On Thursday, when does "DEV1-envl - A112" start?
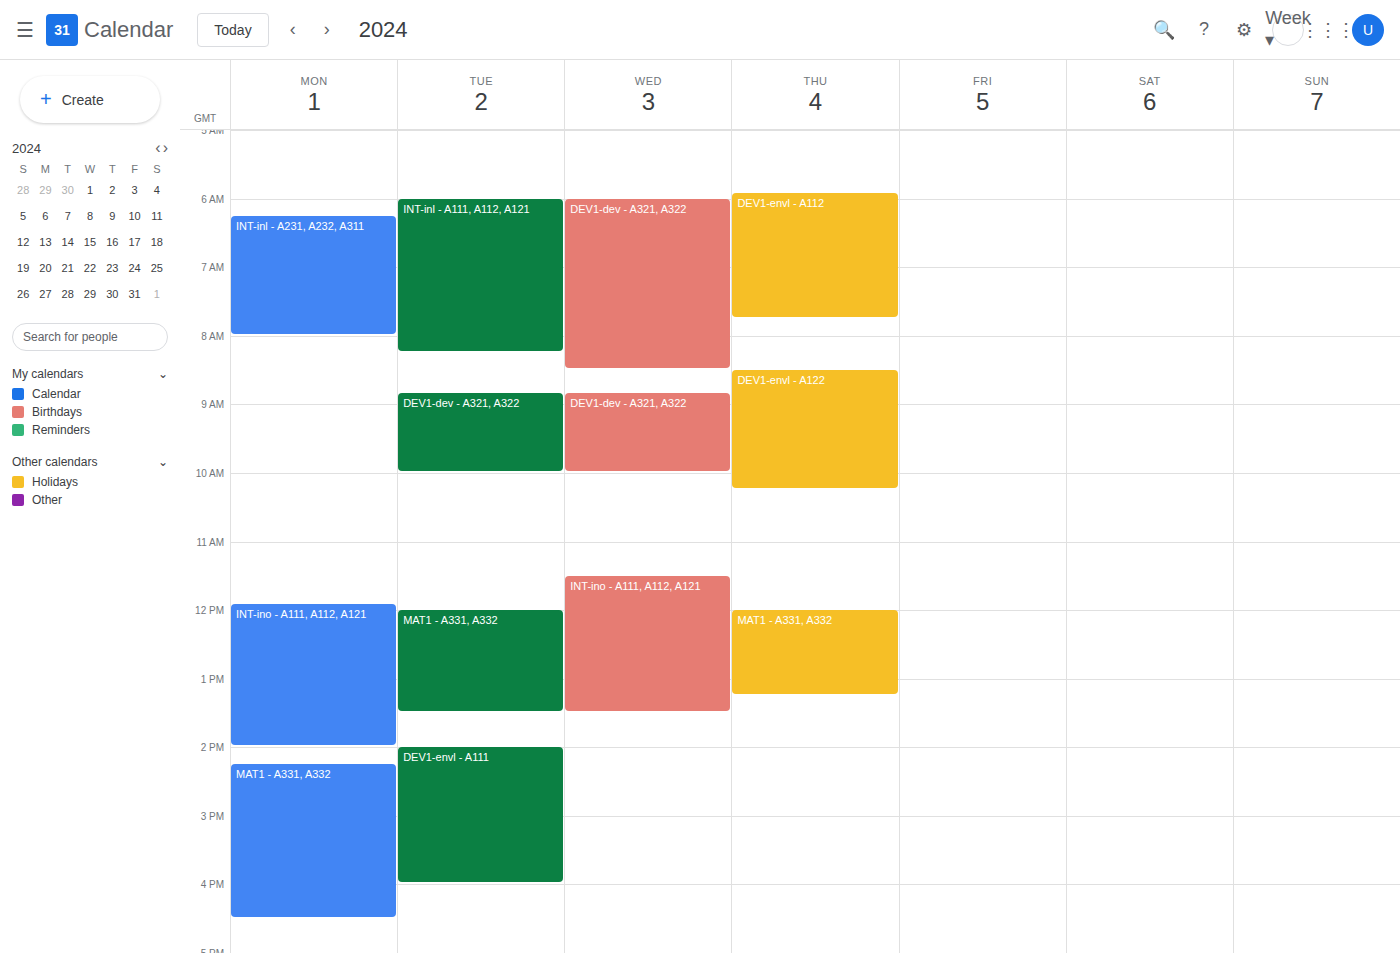
05:55